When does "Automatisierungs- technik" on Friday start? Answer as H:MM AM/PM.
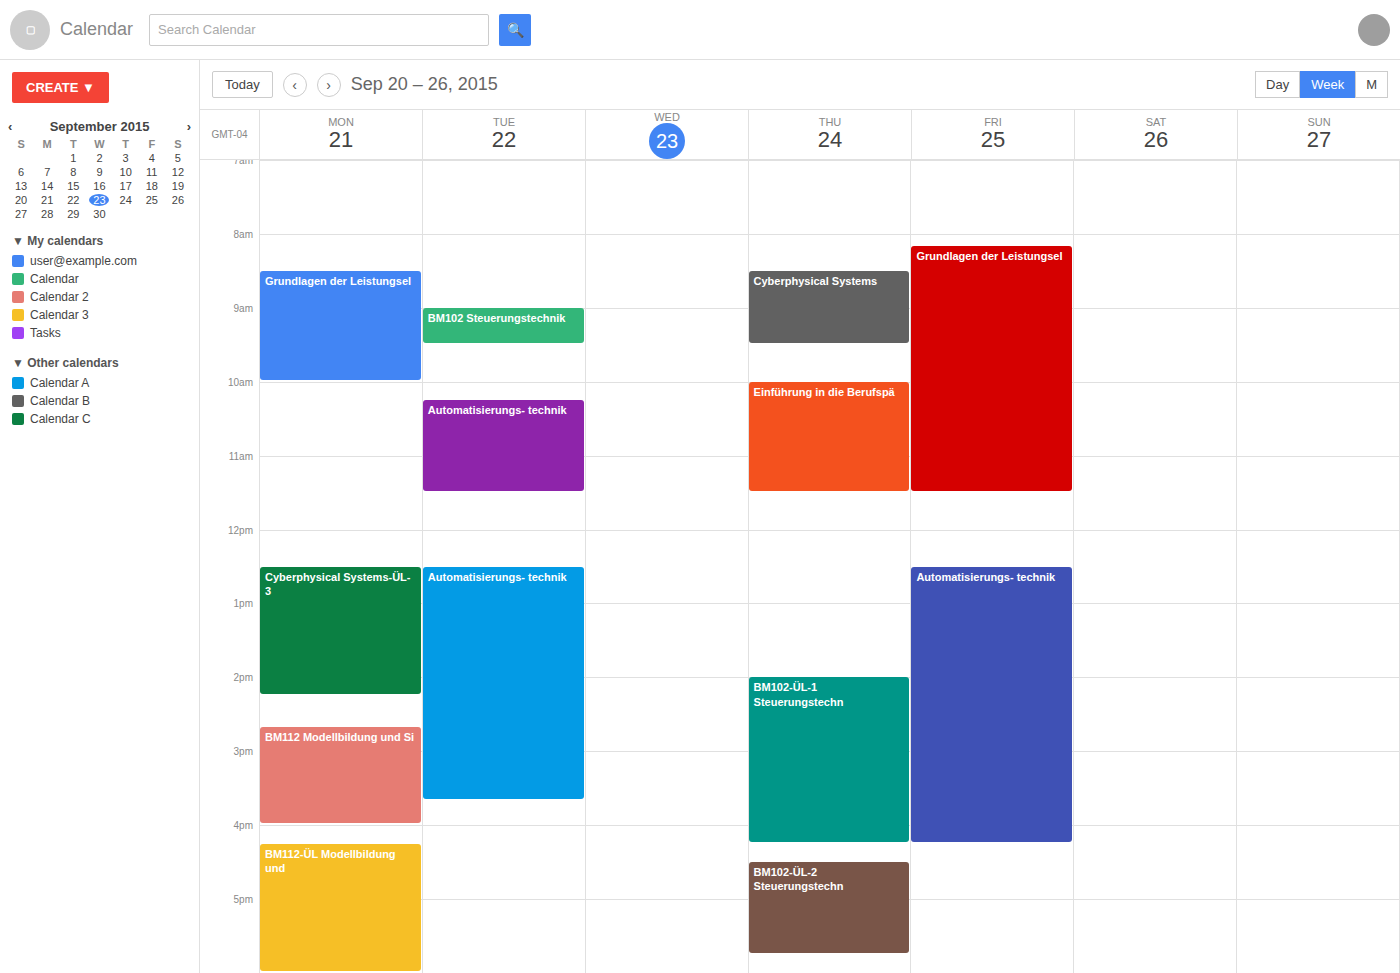
12:30 PM